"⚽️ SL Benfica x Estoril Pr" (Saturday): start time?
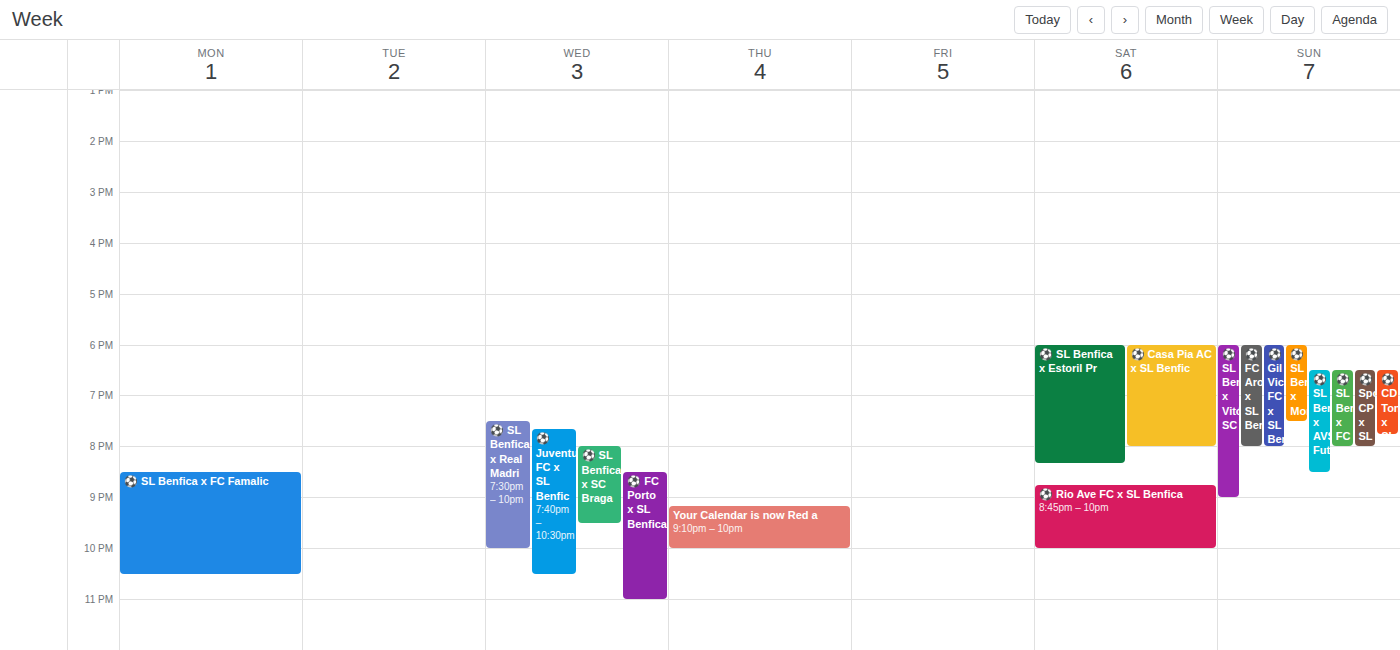
6:00 PM